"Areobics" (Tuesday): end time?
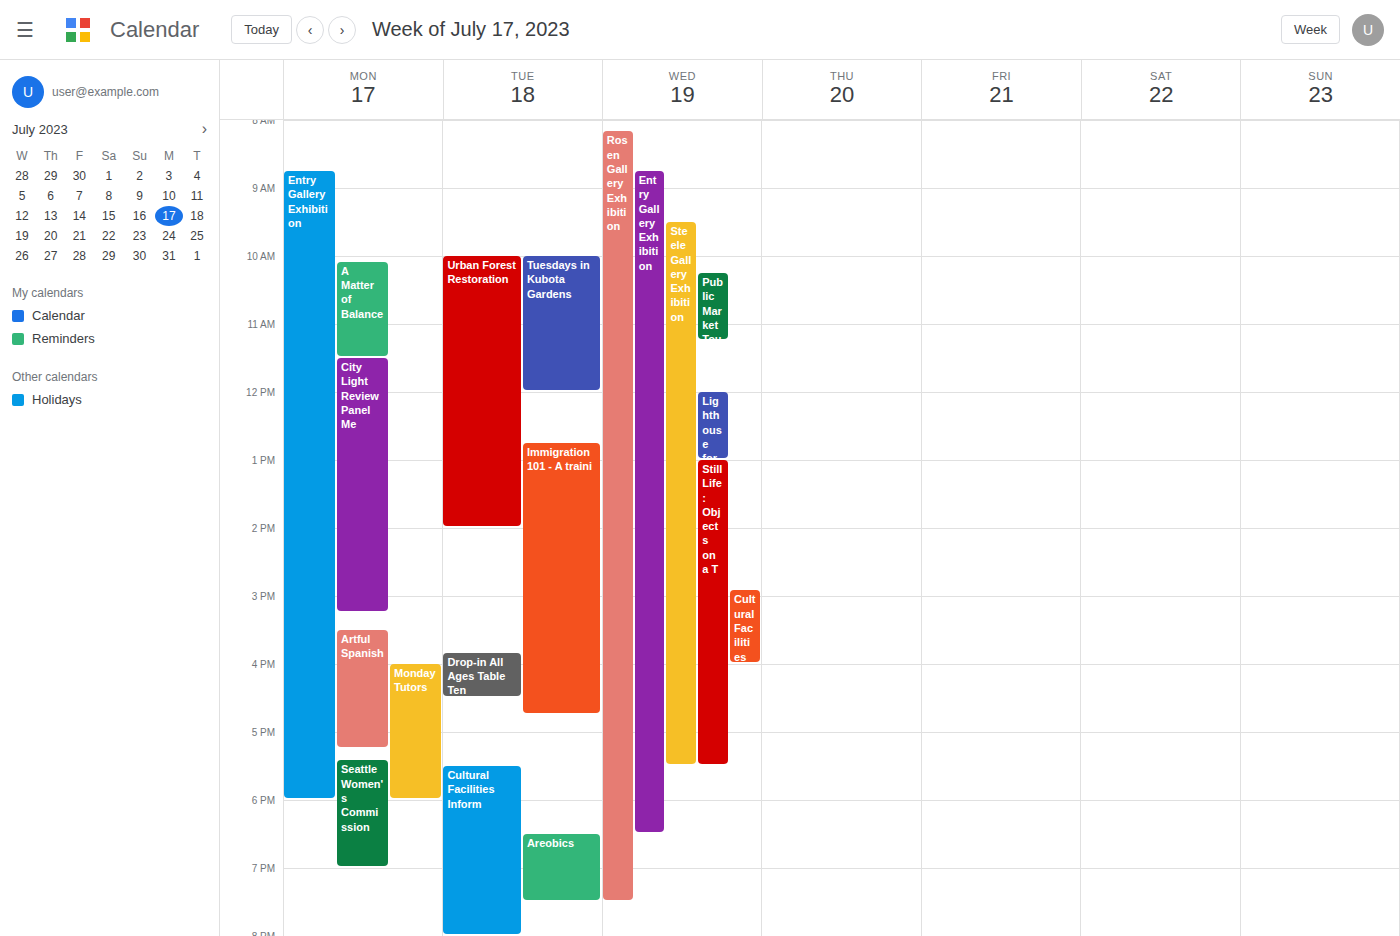
7:30 PM